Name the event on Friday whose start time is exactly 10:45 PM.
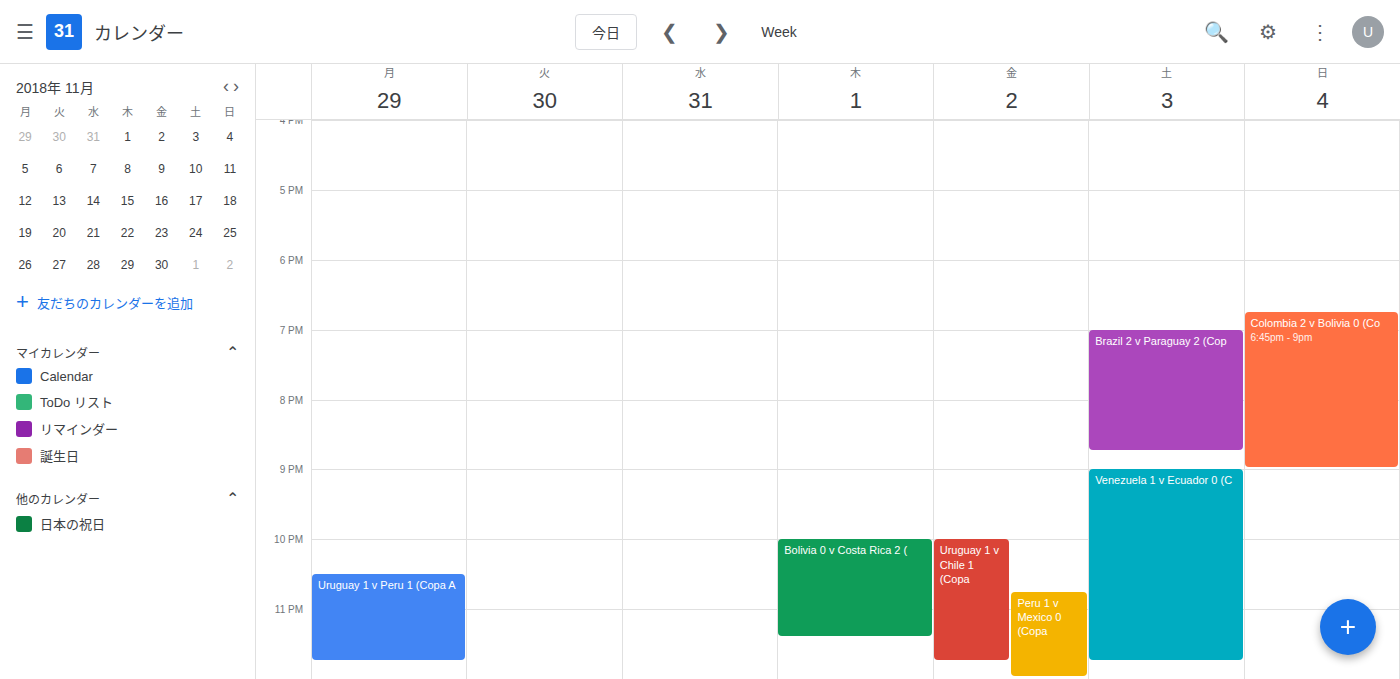
"Peru 1 v Mexico 0 (Copa"